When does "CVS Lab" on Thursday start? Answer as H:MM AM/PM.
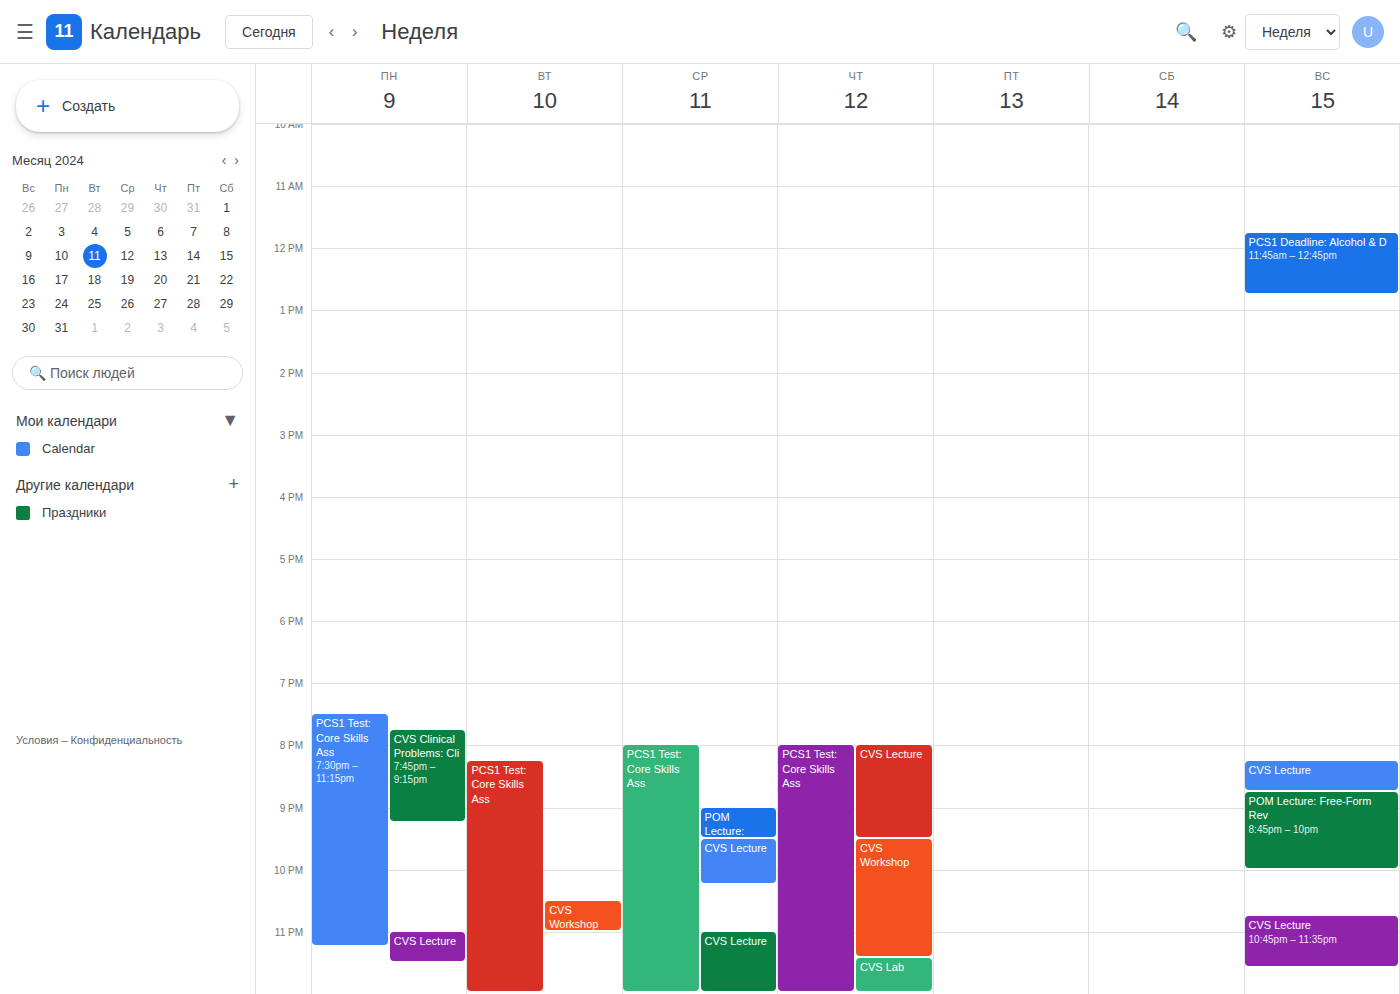
11:25 PM